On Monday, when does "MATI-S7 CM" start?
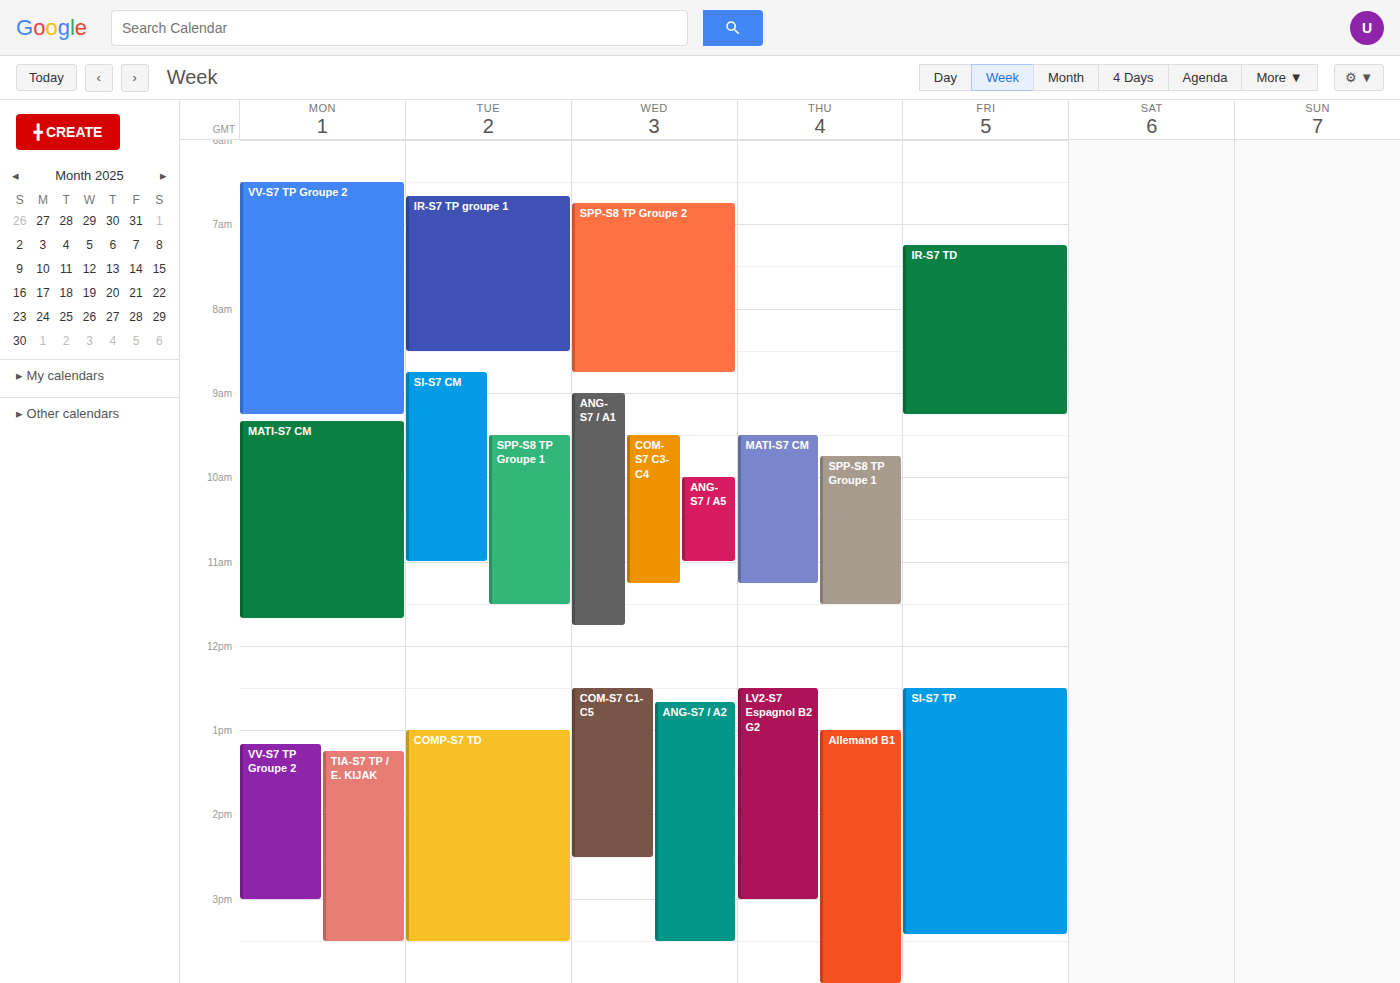
9:20 AM